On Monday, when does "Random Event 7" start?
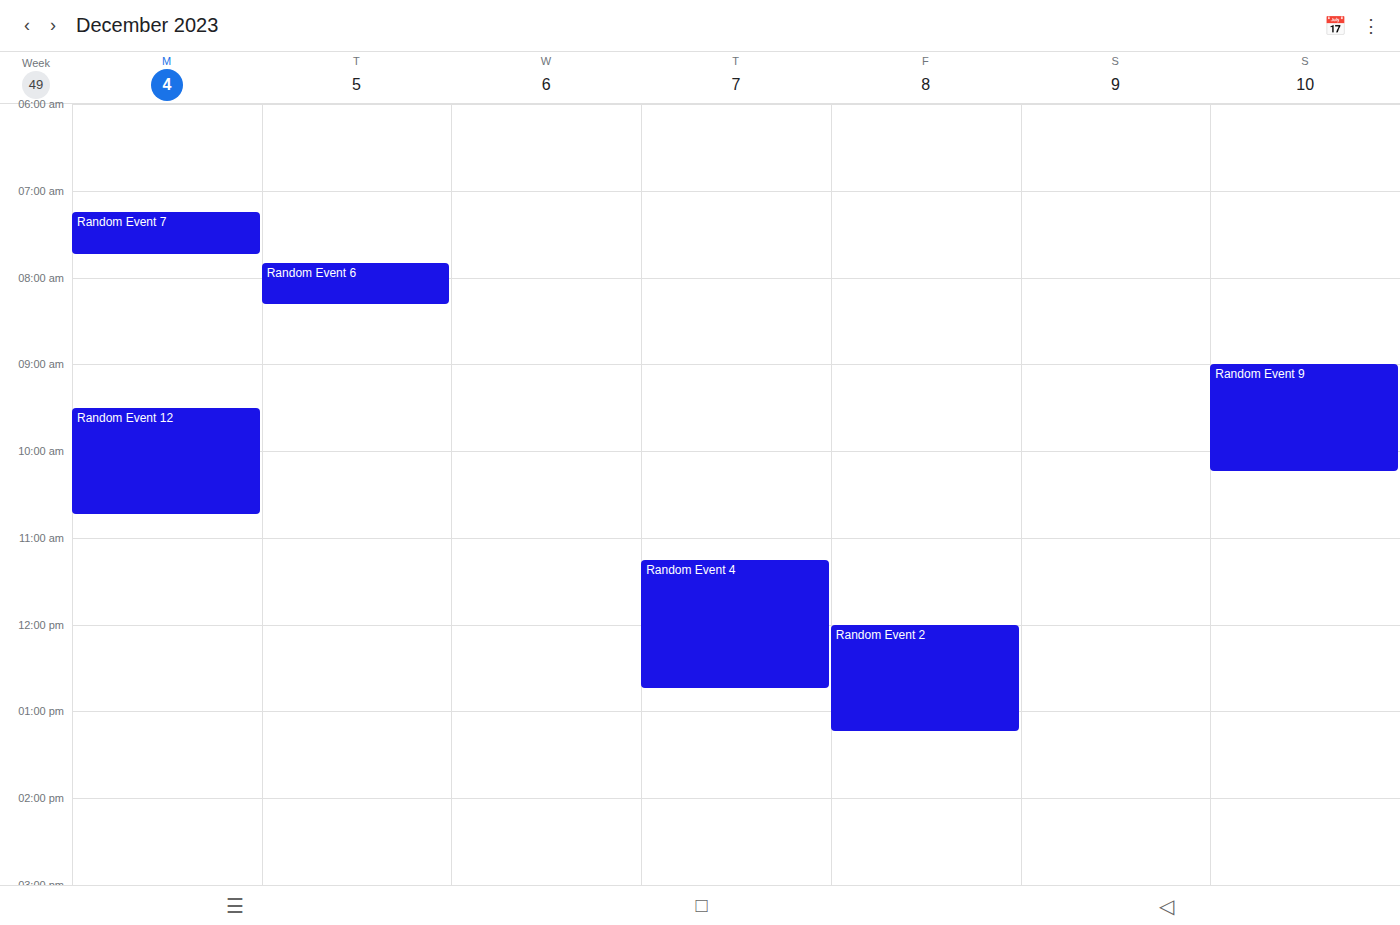
7:15 AM